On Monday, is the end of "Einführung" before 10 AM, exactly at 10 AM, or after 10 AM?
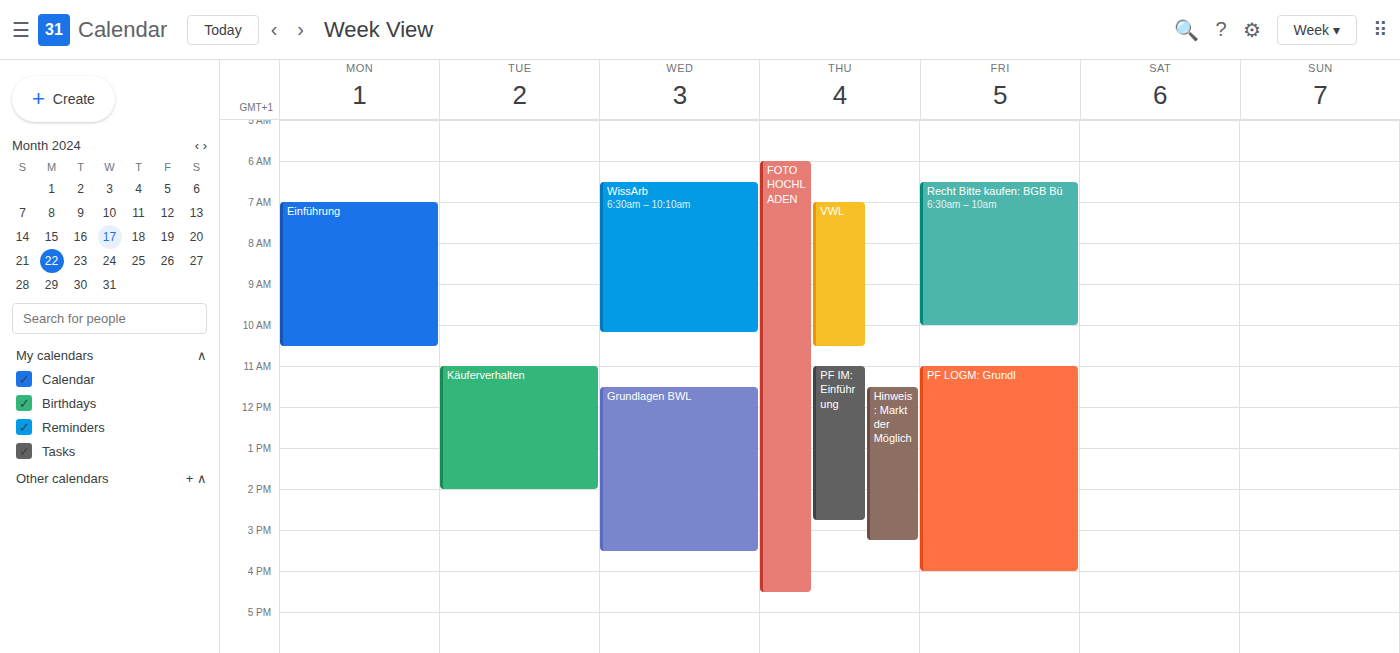
10:30 AM -- after 10 AM, 30 minutes below the 10 AM line.